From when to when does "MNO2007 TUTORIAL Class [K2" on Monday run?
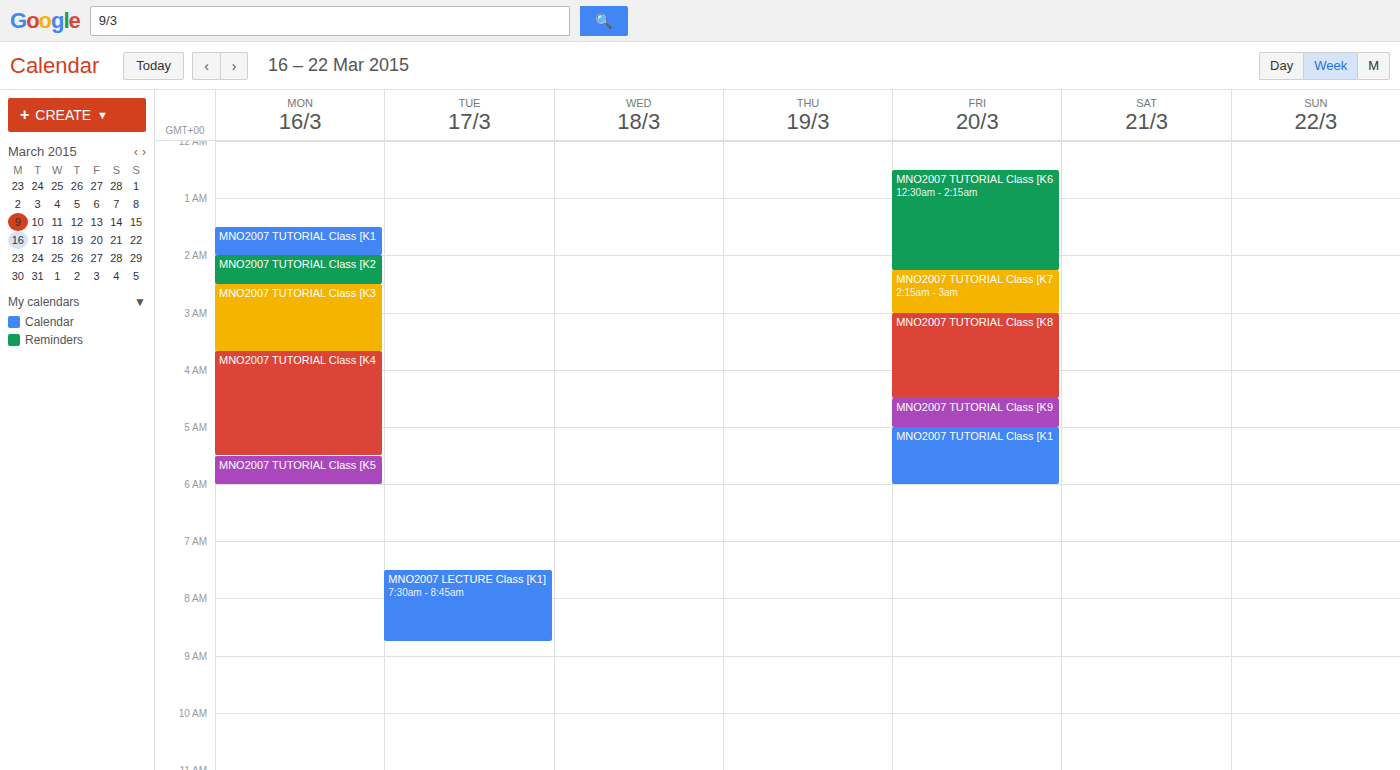
2:00 AM to 2:30 AM